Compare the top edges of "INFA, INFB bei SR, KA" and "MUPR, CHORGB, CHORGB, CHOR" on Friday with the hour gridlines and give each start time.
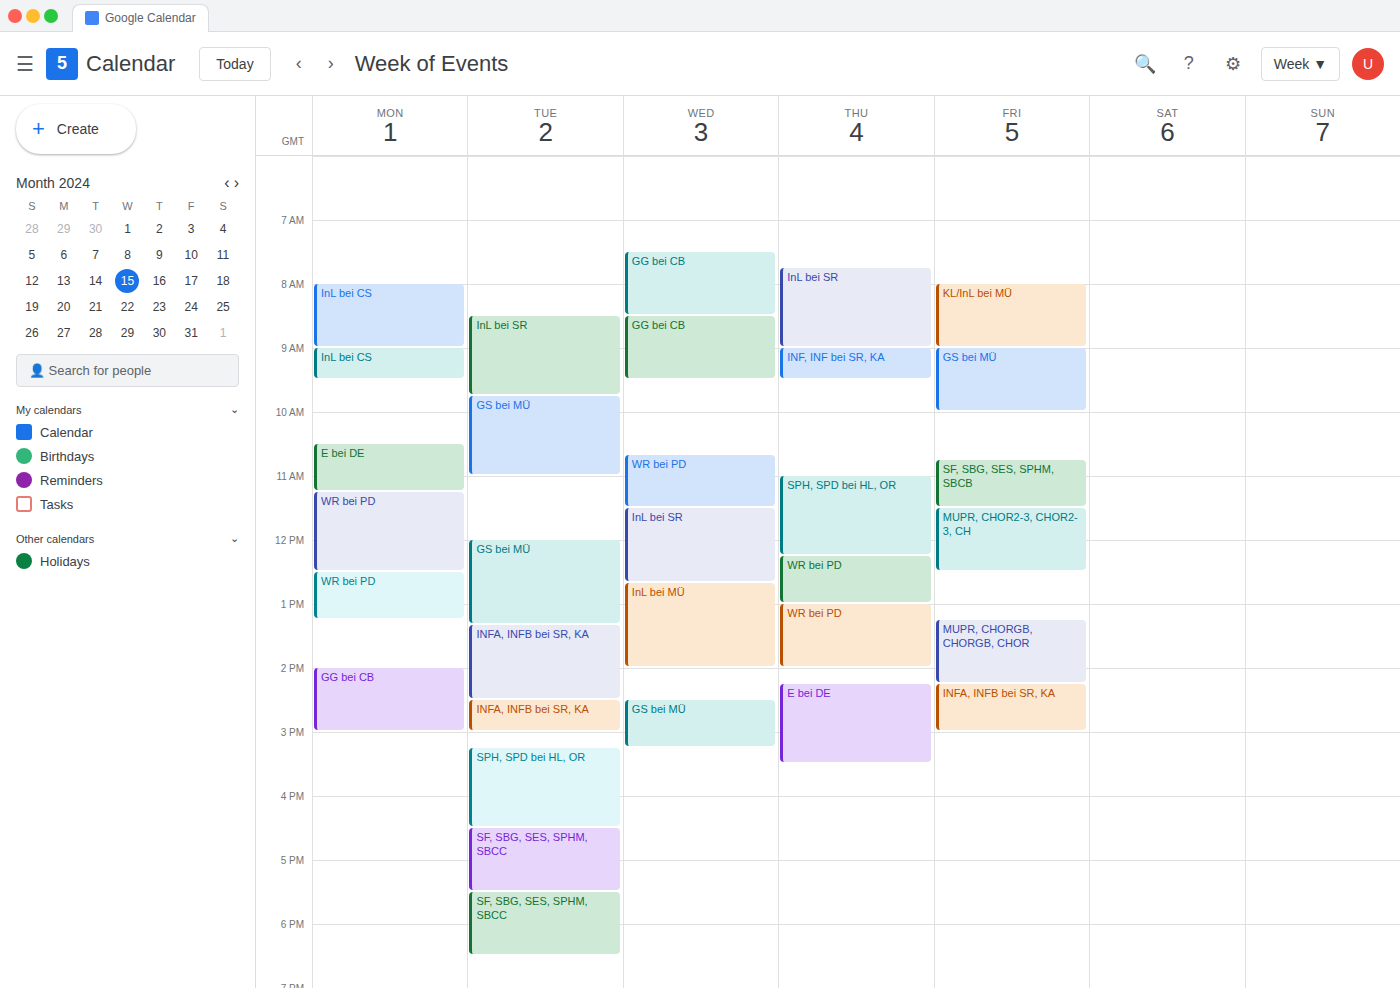
"INFA, INFB bei SR, KA": 2:15 PM, neither: a quarter of the way from the 2 PM line to the 3 PM line. "MUPR, CHORGB, CHORGB, CHOR": 1:15 PM, neither: a quarter of the way from the 1 PM line to the 2 PM line.